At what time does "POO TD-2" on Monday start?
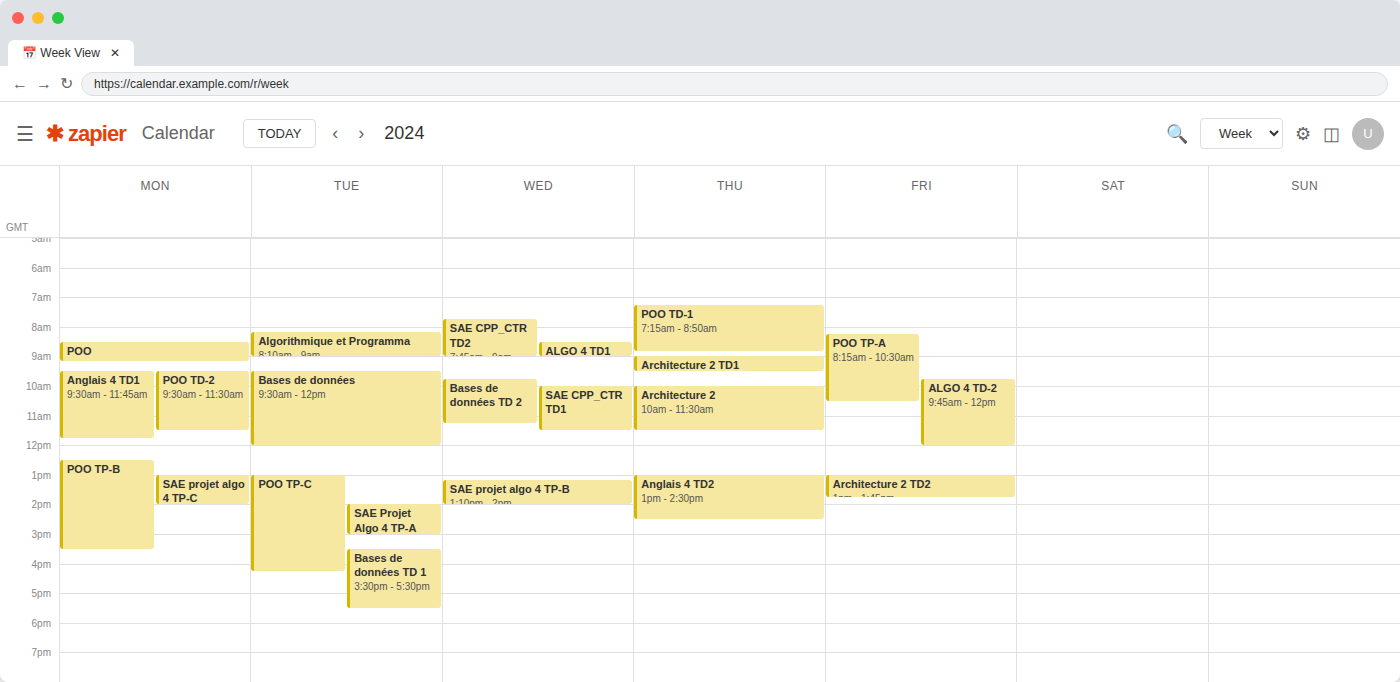
9:30 AM